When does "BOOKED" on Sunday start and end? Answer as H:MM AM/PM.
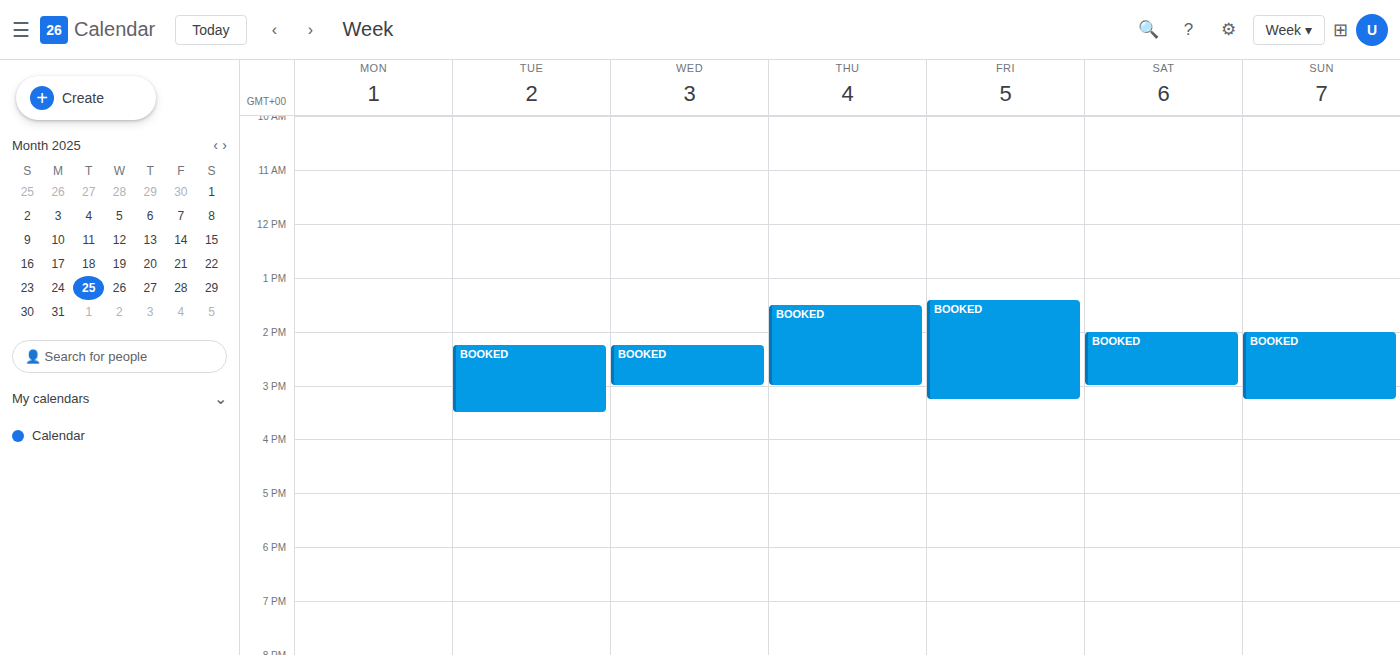
2:00 PM to 3:15 PM